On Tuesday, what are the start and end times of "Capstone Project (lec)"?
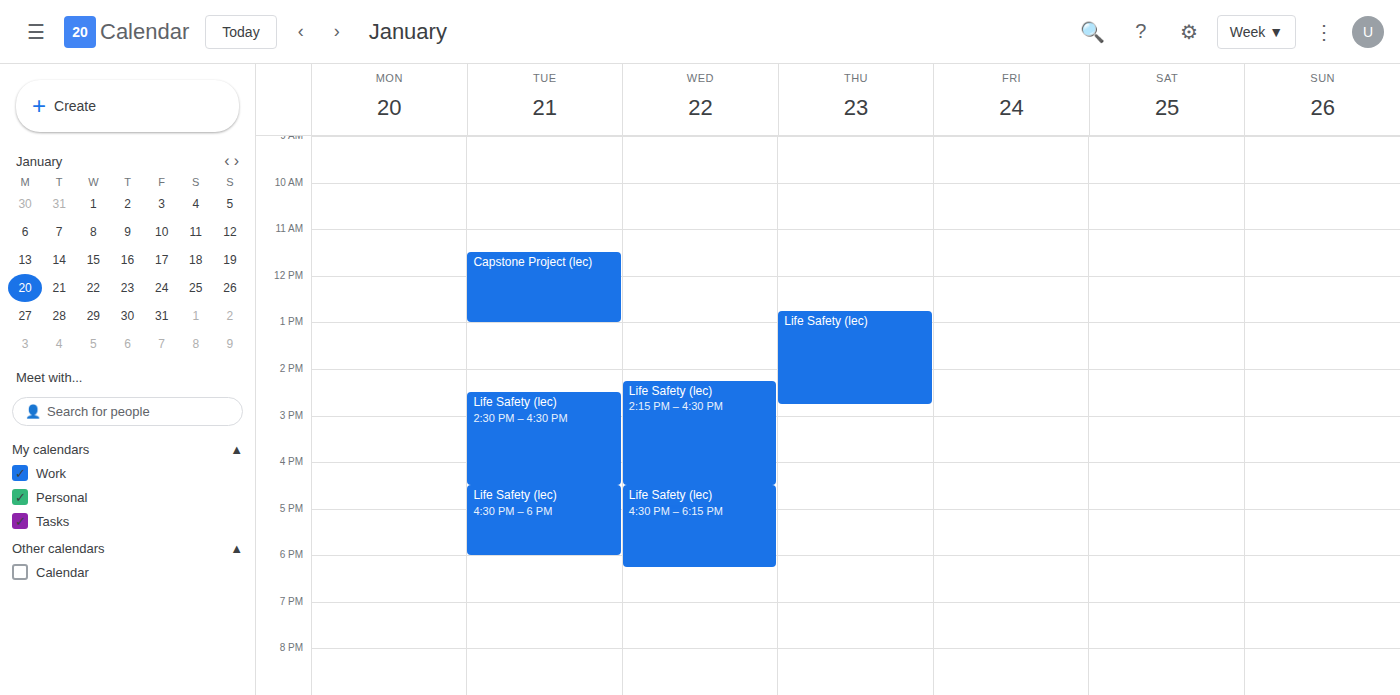
11:30 AM to 1:00 PM